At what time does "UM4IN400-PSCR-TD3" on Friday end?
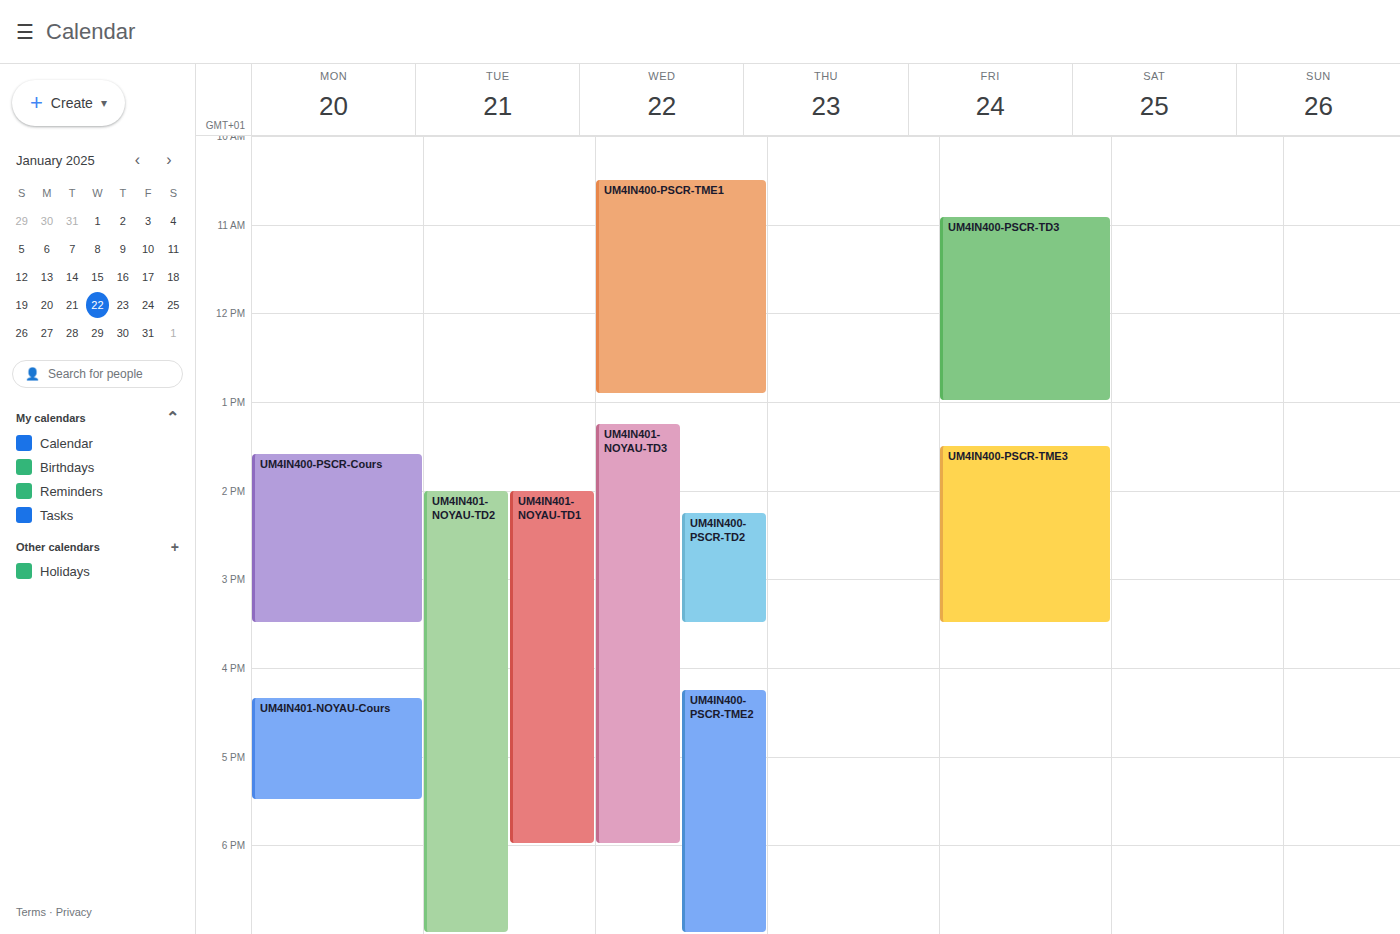
1:00 PM